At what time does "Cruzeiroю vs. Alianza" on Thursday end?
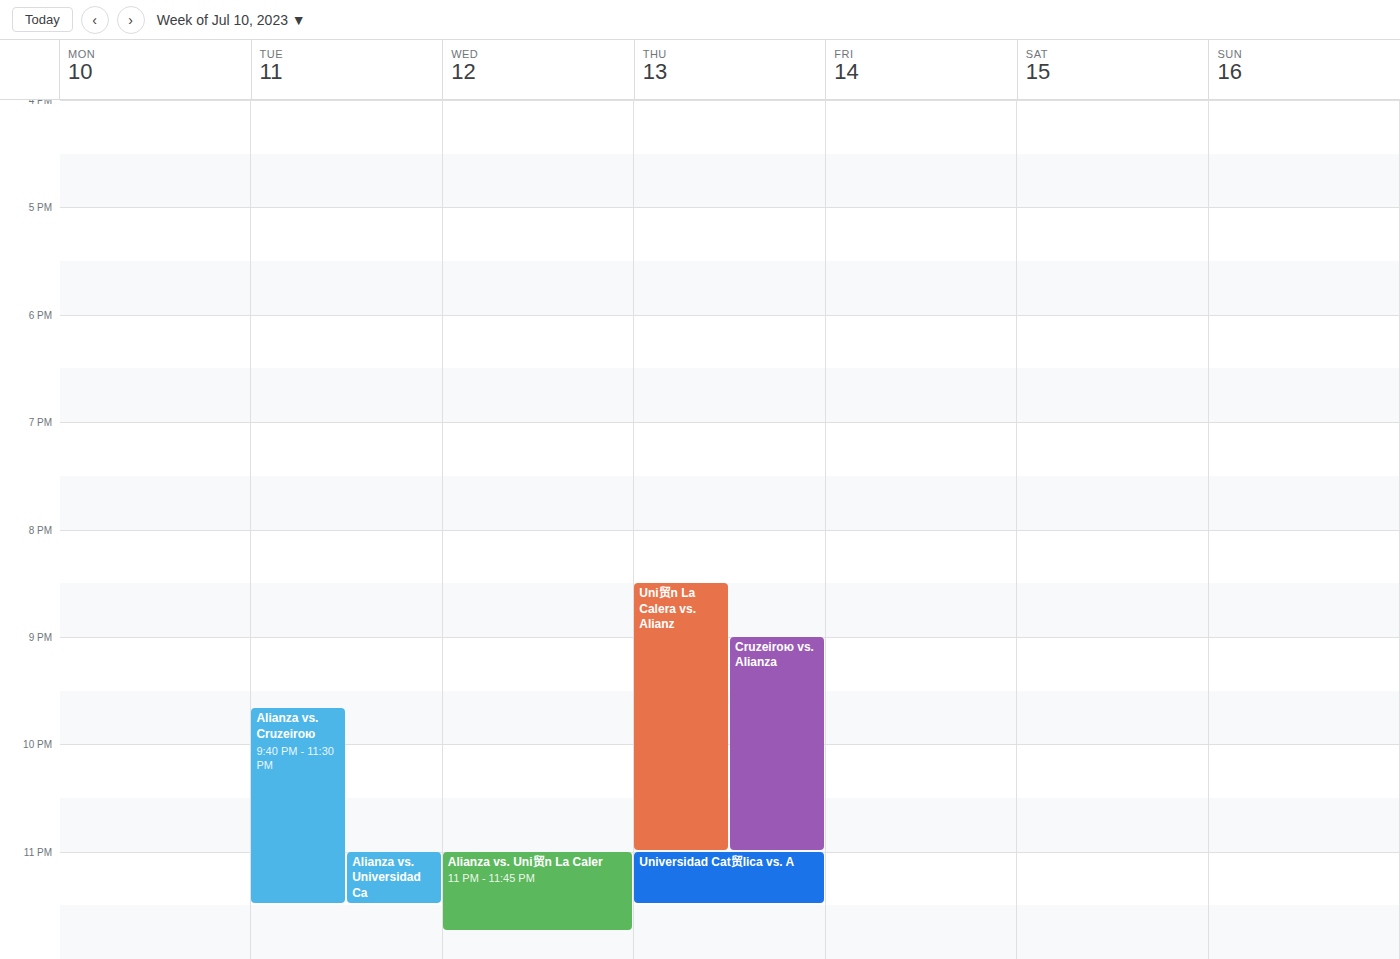
11:00 PM